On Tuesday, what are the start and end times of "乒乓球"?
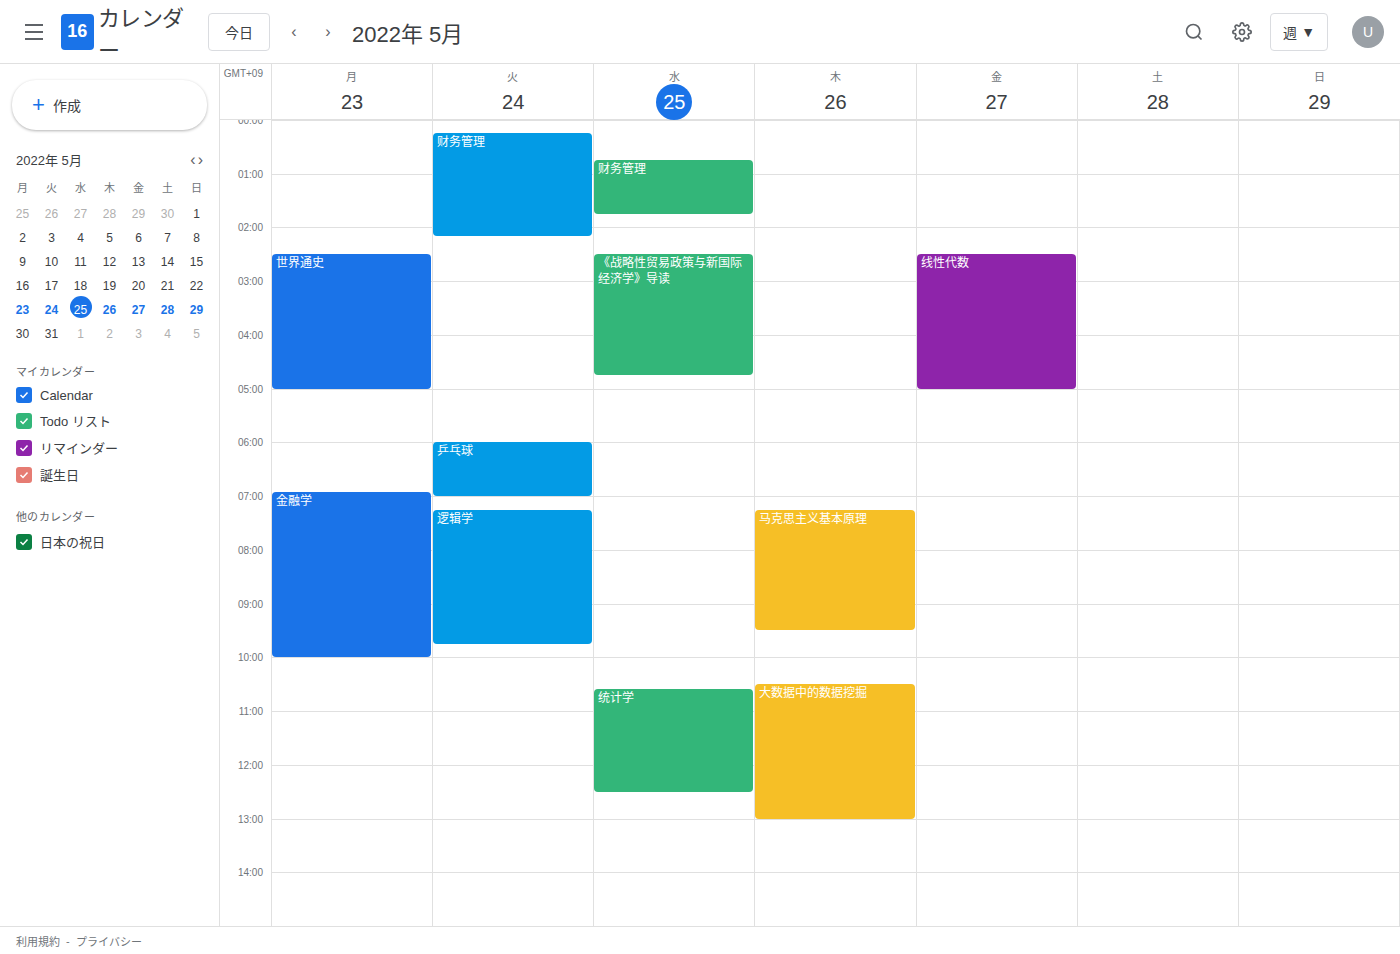
6:00 AM to 7:00 AM